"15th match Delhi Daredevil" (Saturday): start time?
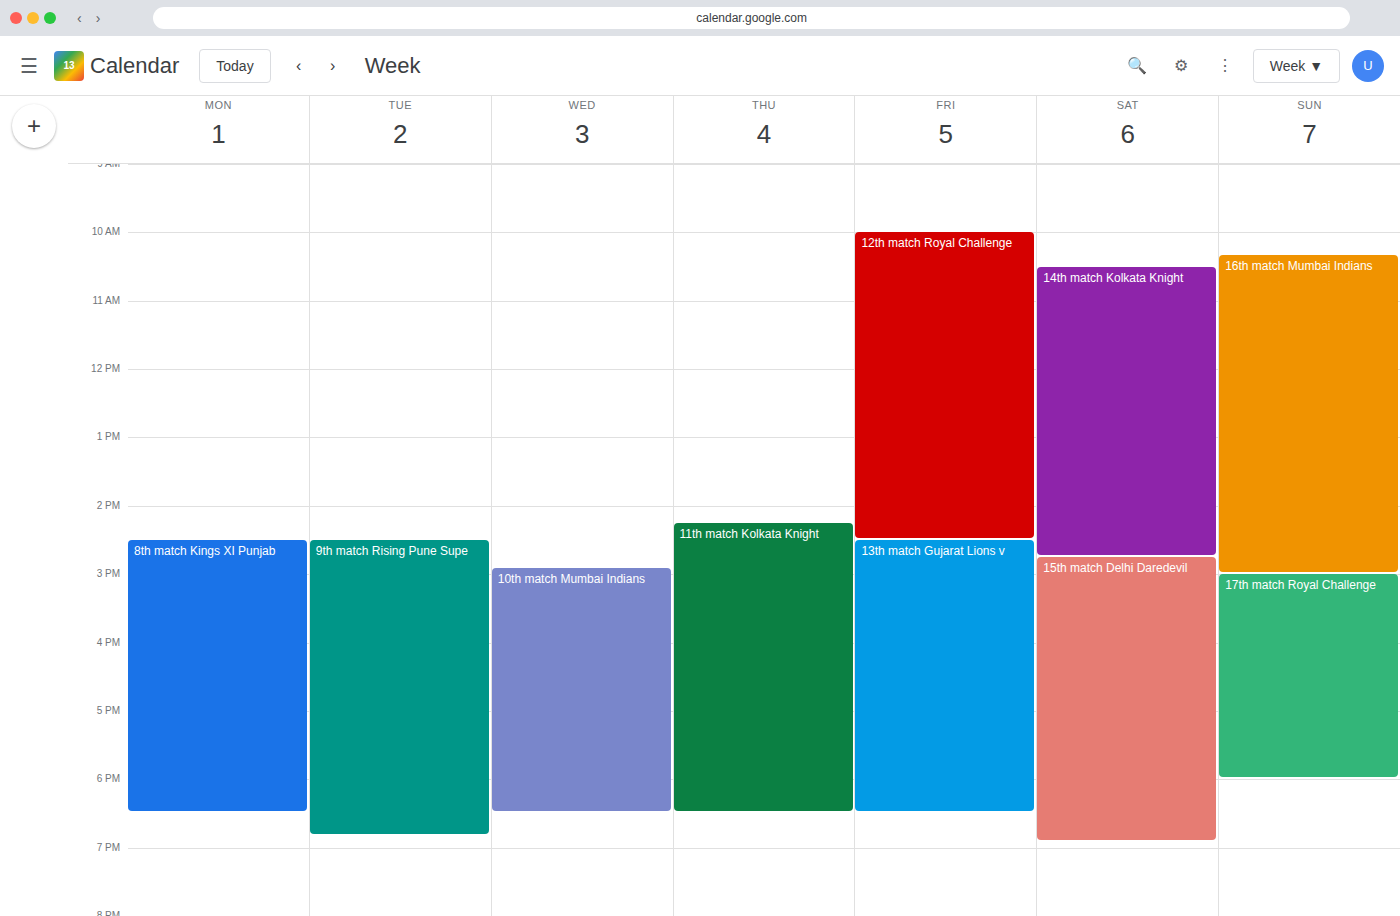
14:45